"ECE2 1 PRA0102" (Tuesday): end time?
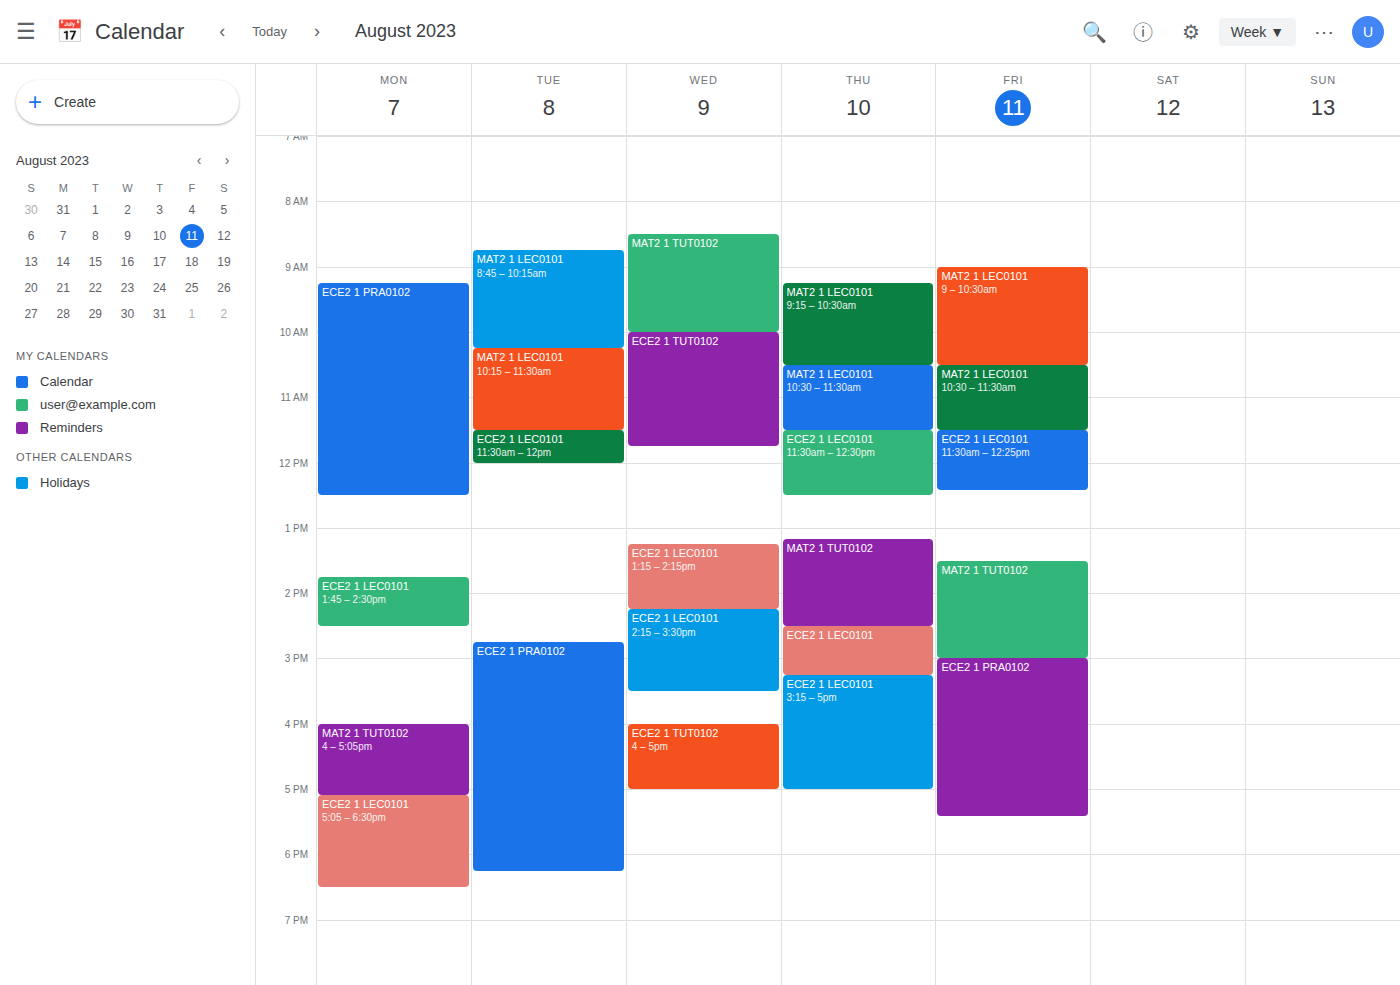
6:15 PM